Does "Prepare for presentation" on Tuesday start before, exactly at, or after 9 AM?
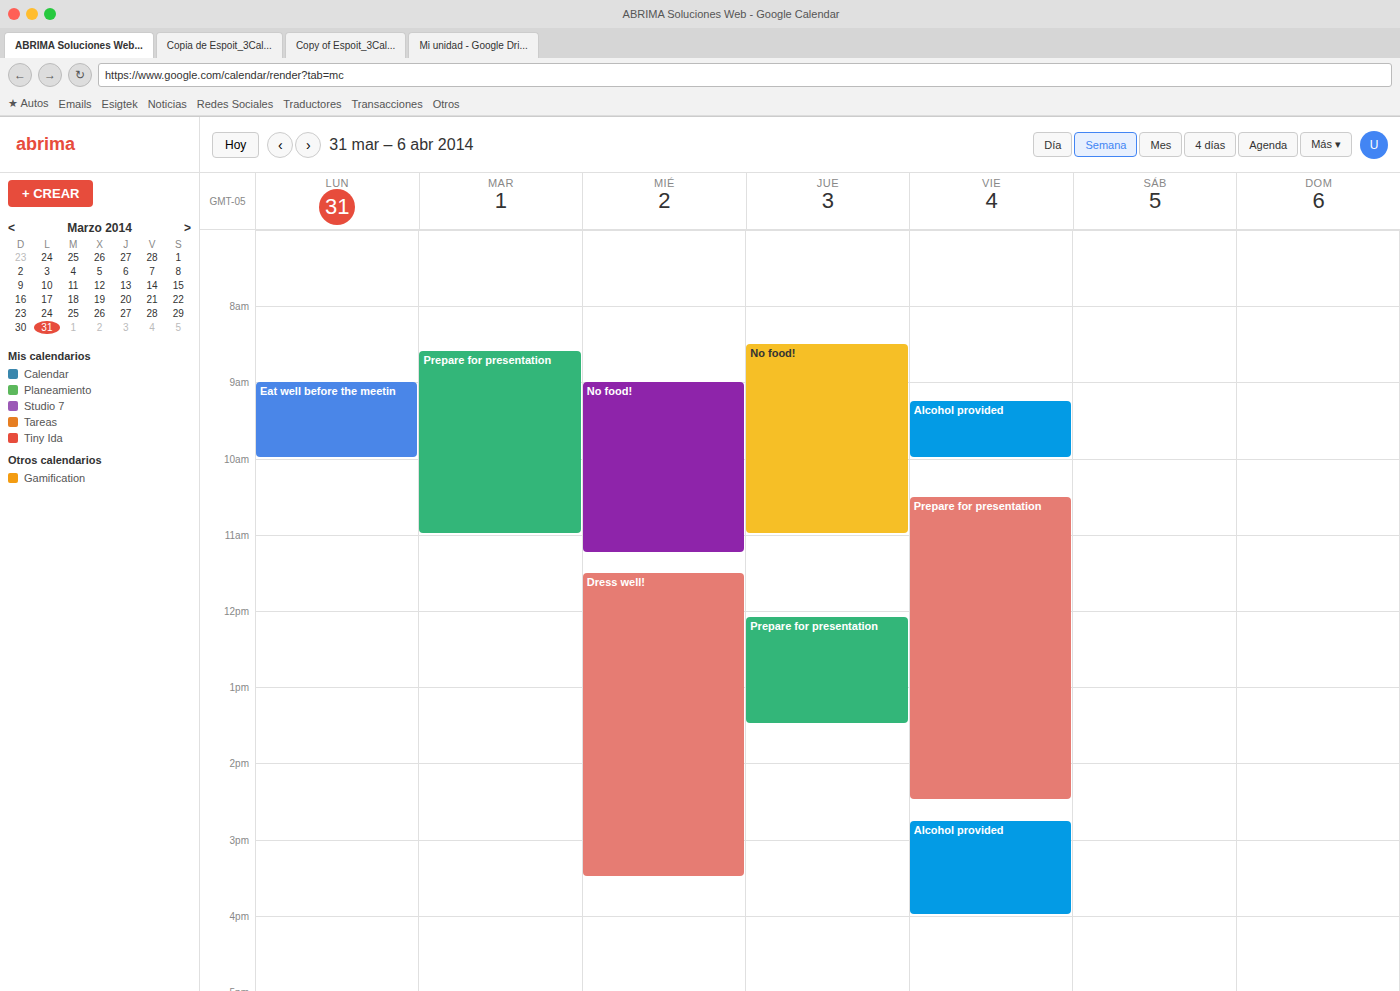
8:35 AM -- before 9 AM, 25 minutes above the 9 AM line.